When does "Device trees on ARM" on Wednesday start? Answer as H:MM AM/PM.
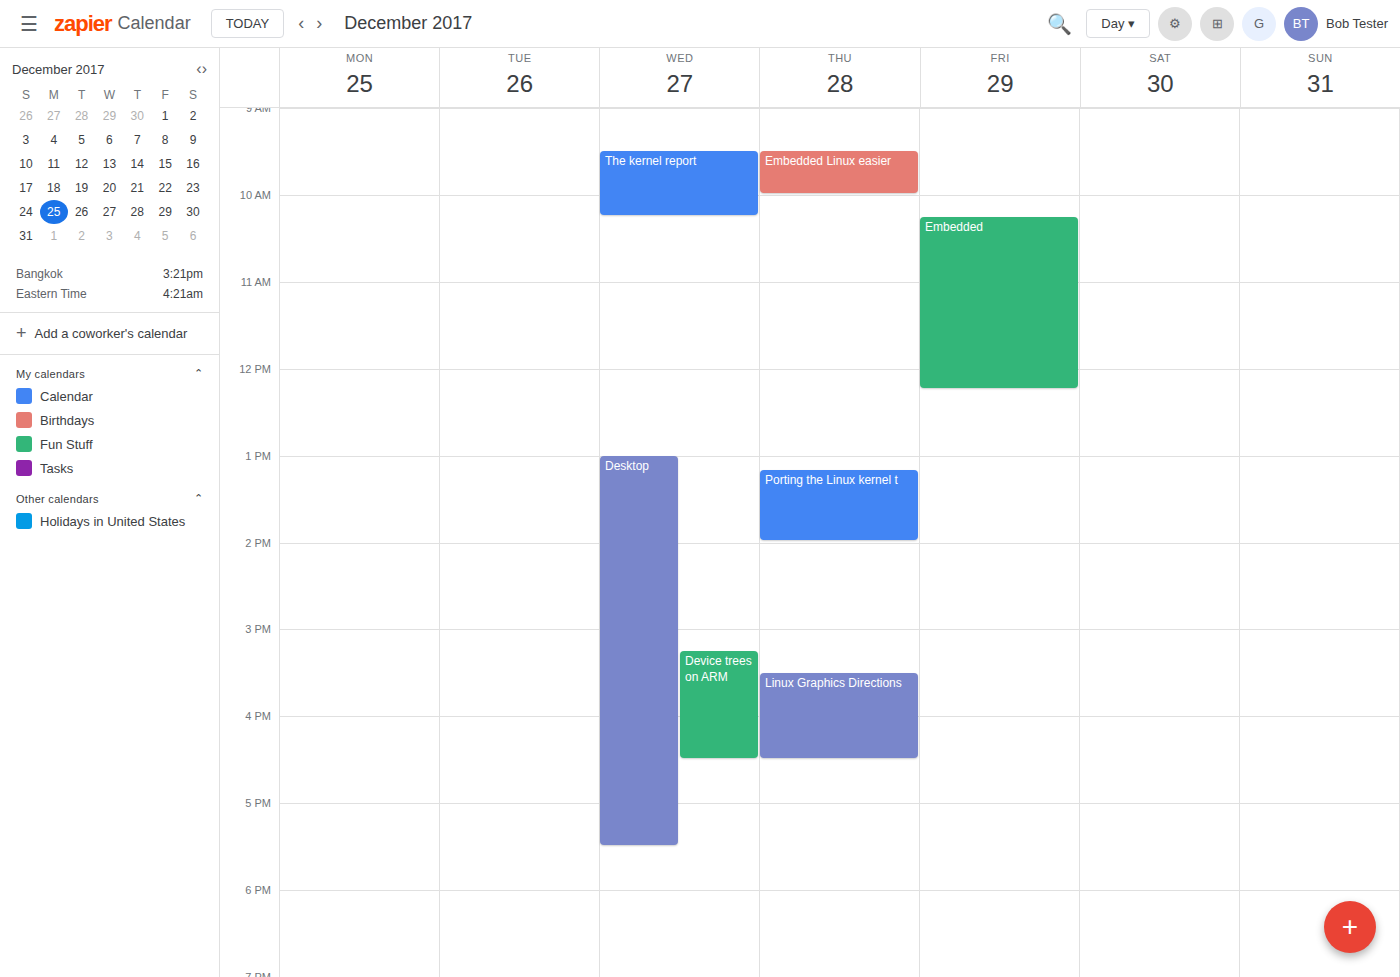
3:15 PM